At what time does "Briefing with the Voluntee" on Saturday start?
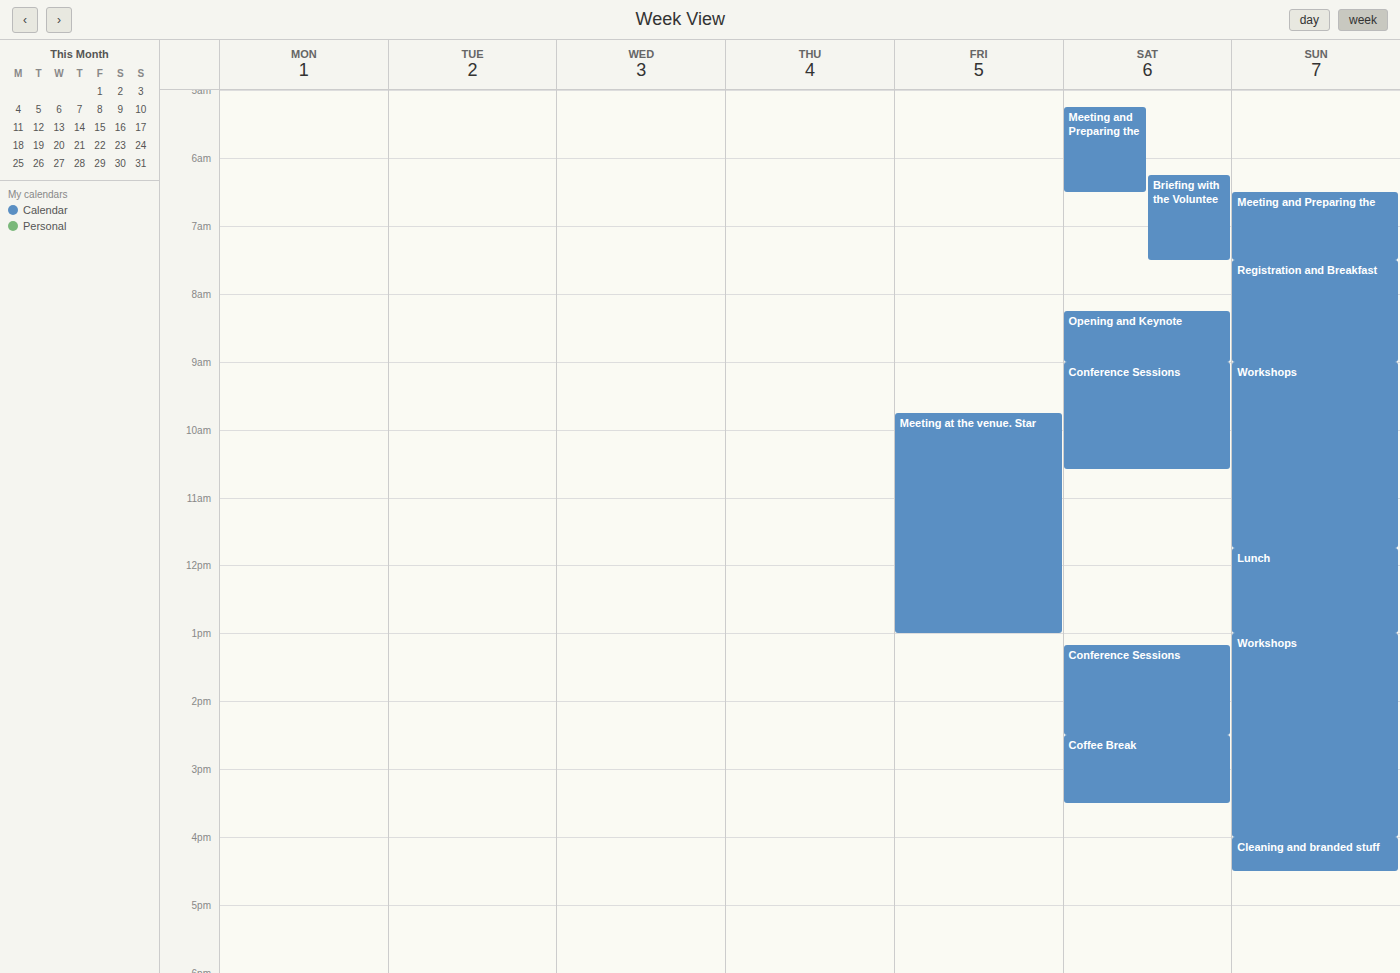
6:15 AM